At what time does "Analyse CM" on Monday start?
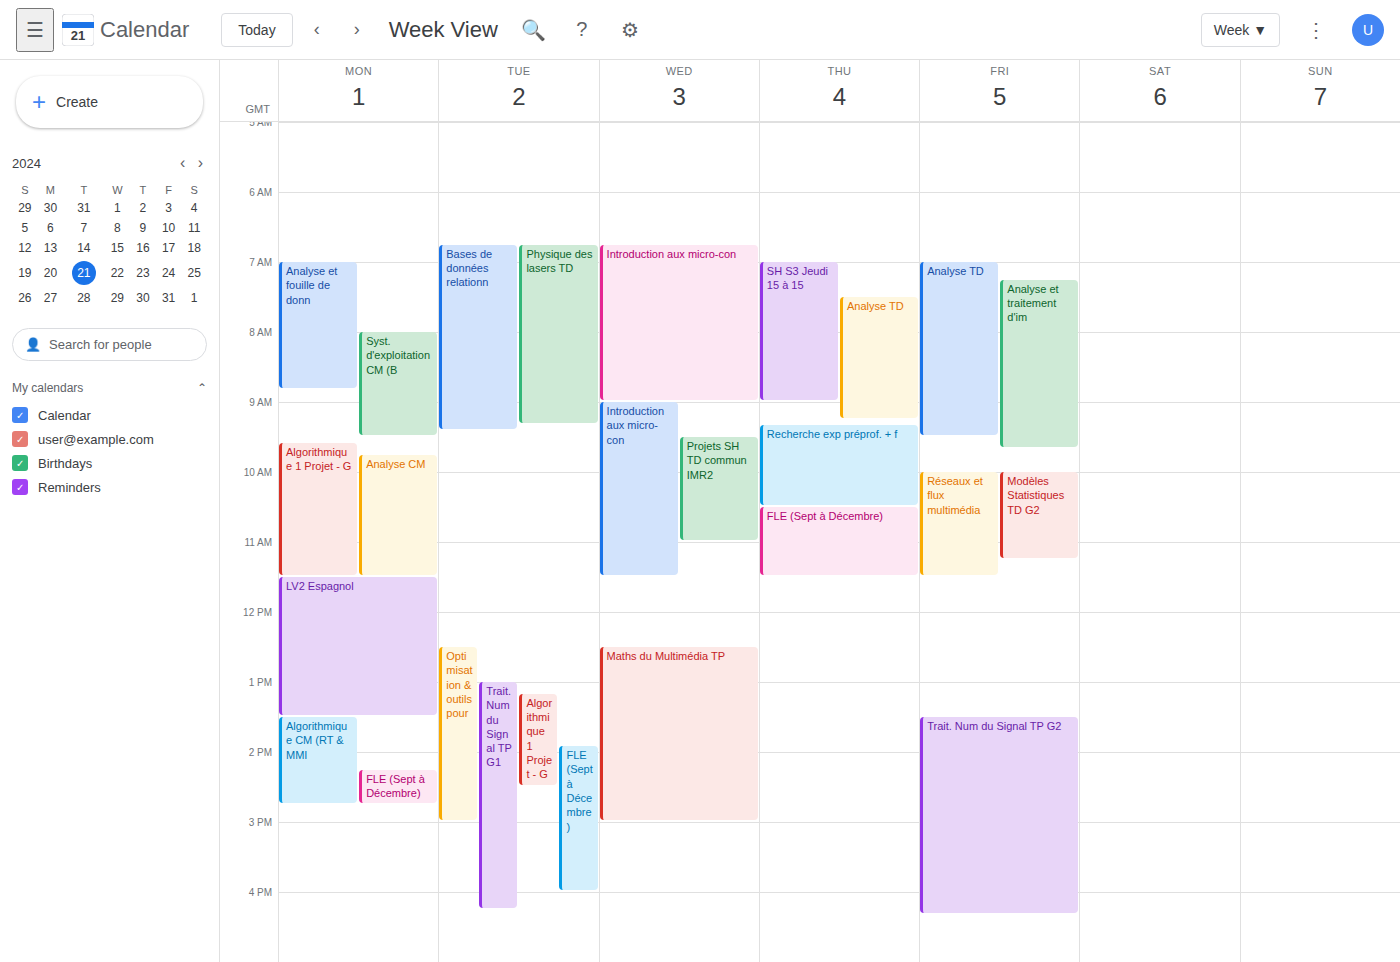
09:45